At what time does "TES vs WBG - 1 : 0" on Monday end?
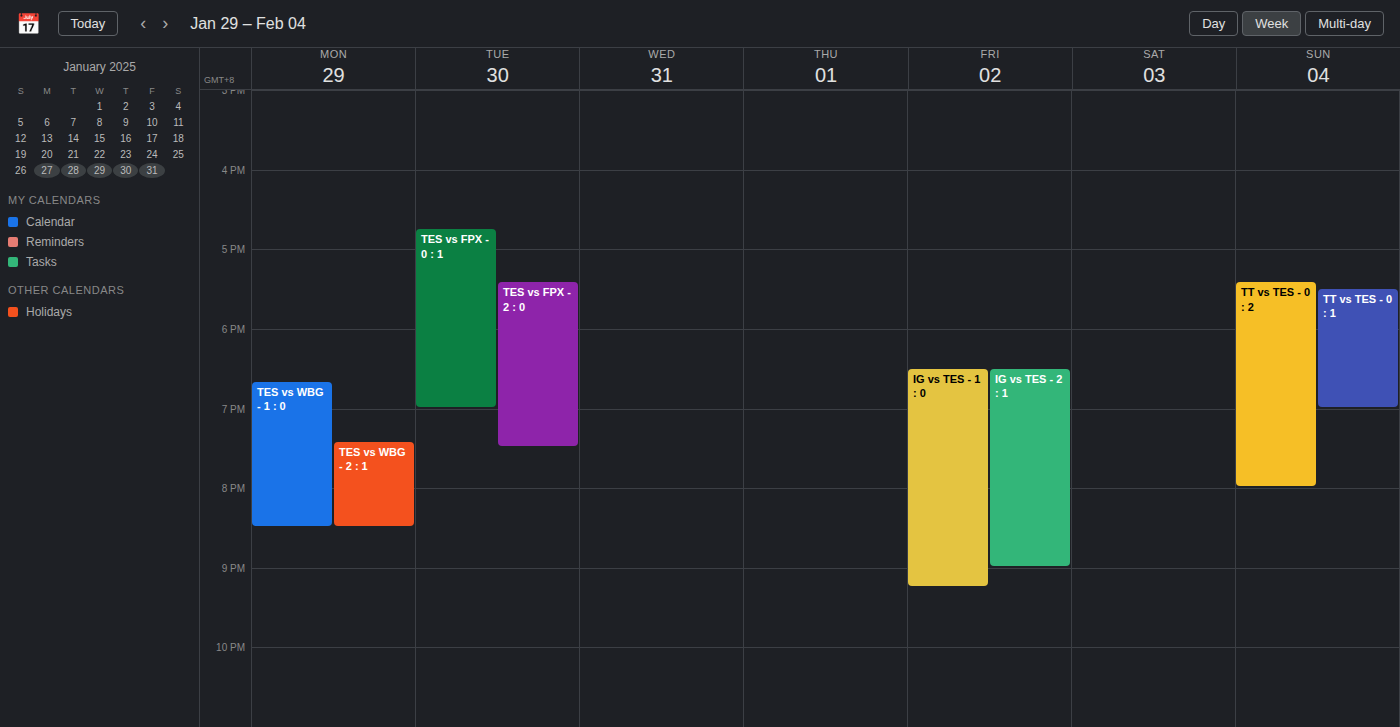
8:30 PM